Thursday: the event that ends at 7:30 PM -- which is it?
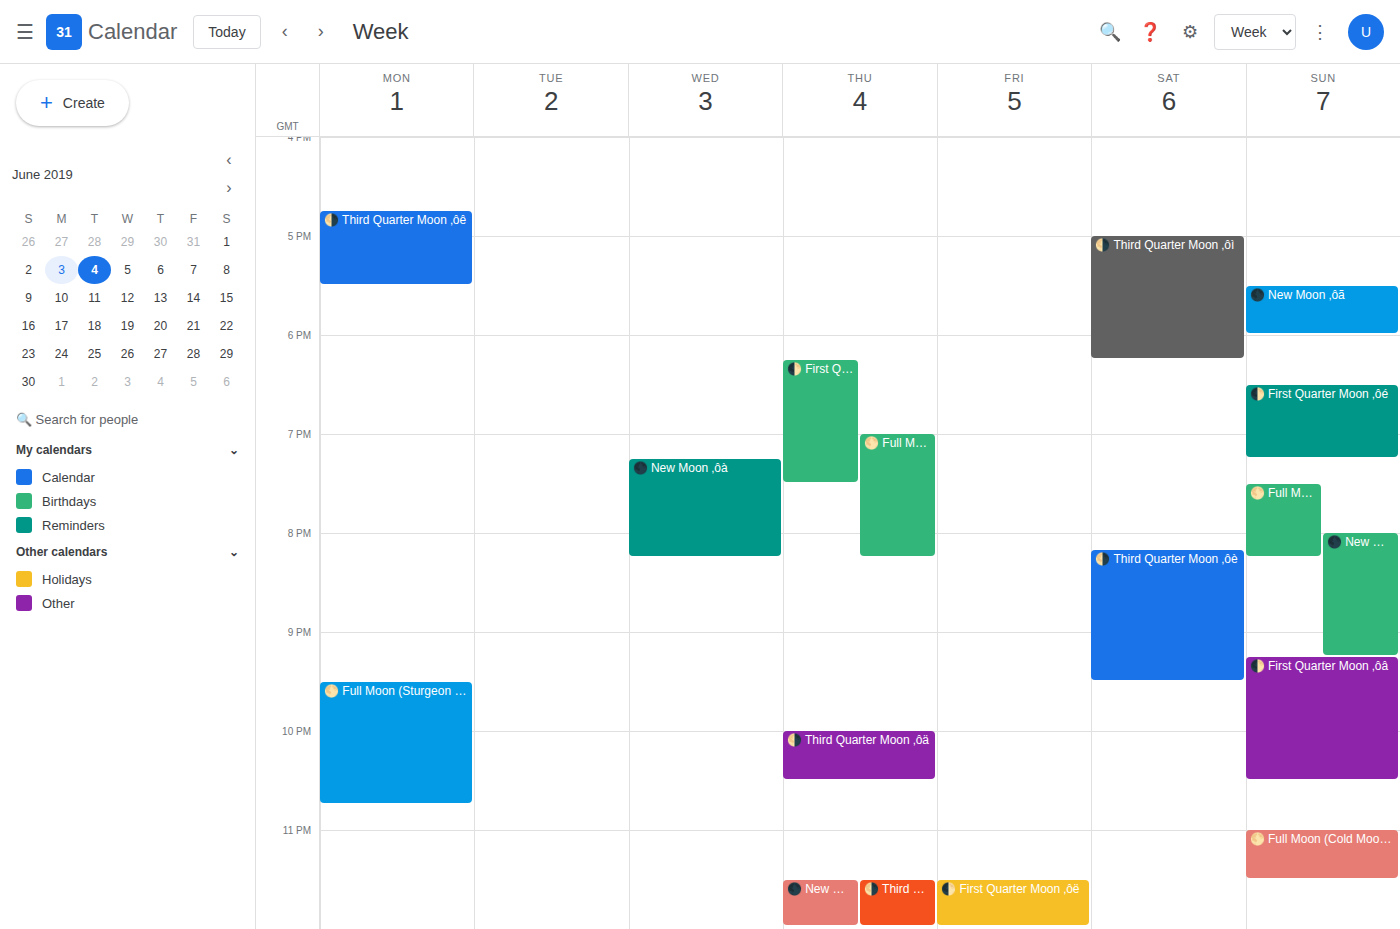
"🌓 First Quarter Moon ‚ôå"